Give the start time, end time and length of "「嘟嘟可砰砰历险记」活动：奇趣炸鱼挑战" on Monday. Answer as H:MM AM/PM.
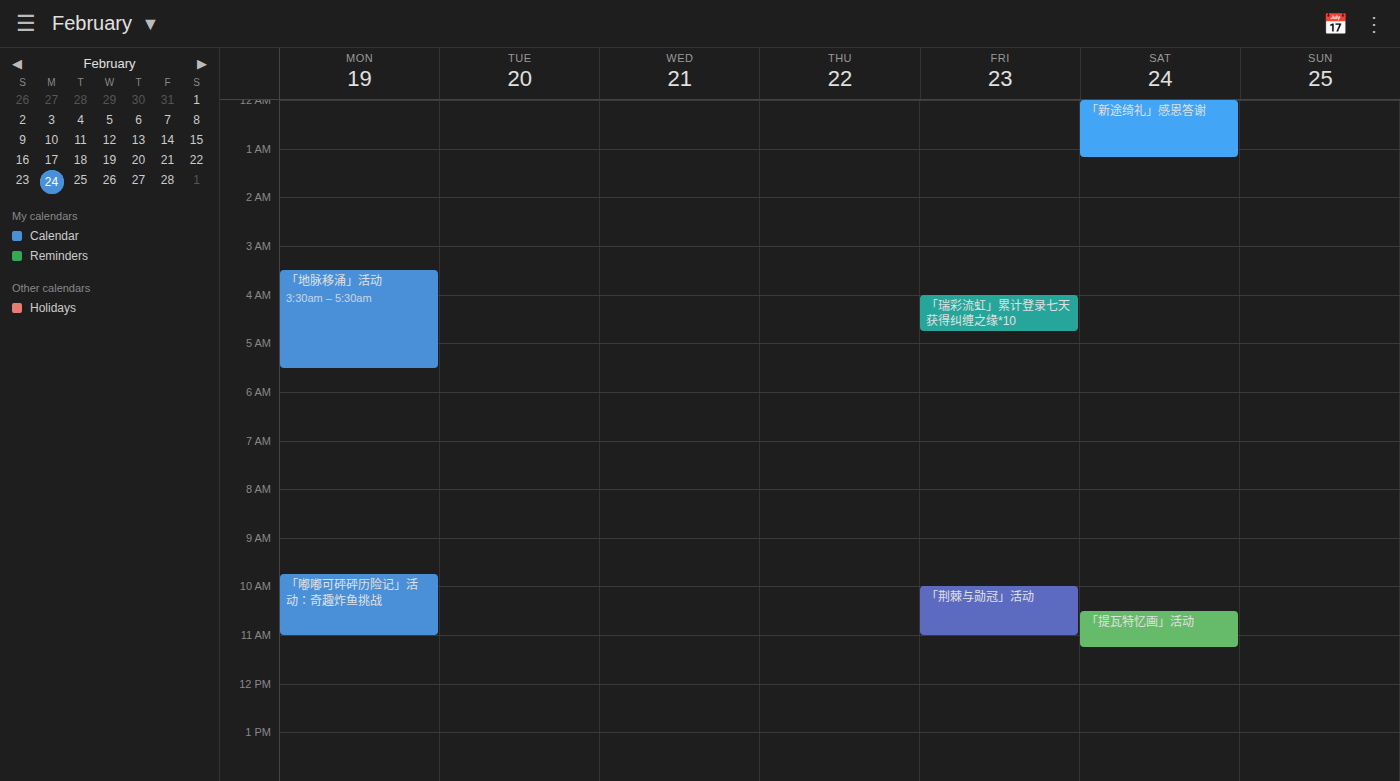
9:45 AM to 11:00 AM, 1 hour 15 minutes